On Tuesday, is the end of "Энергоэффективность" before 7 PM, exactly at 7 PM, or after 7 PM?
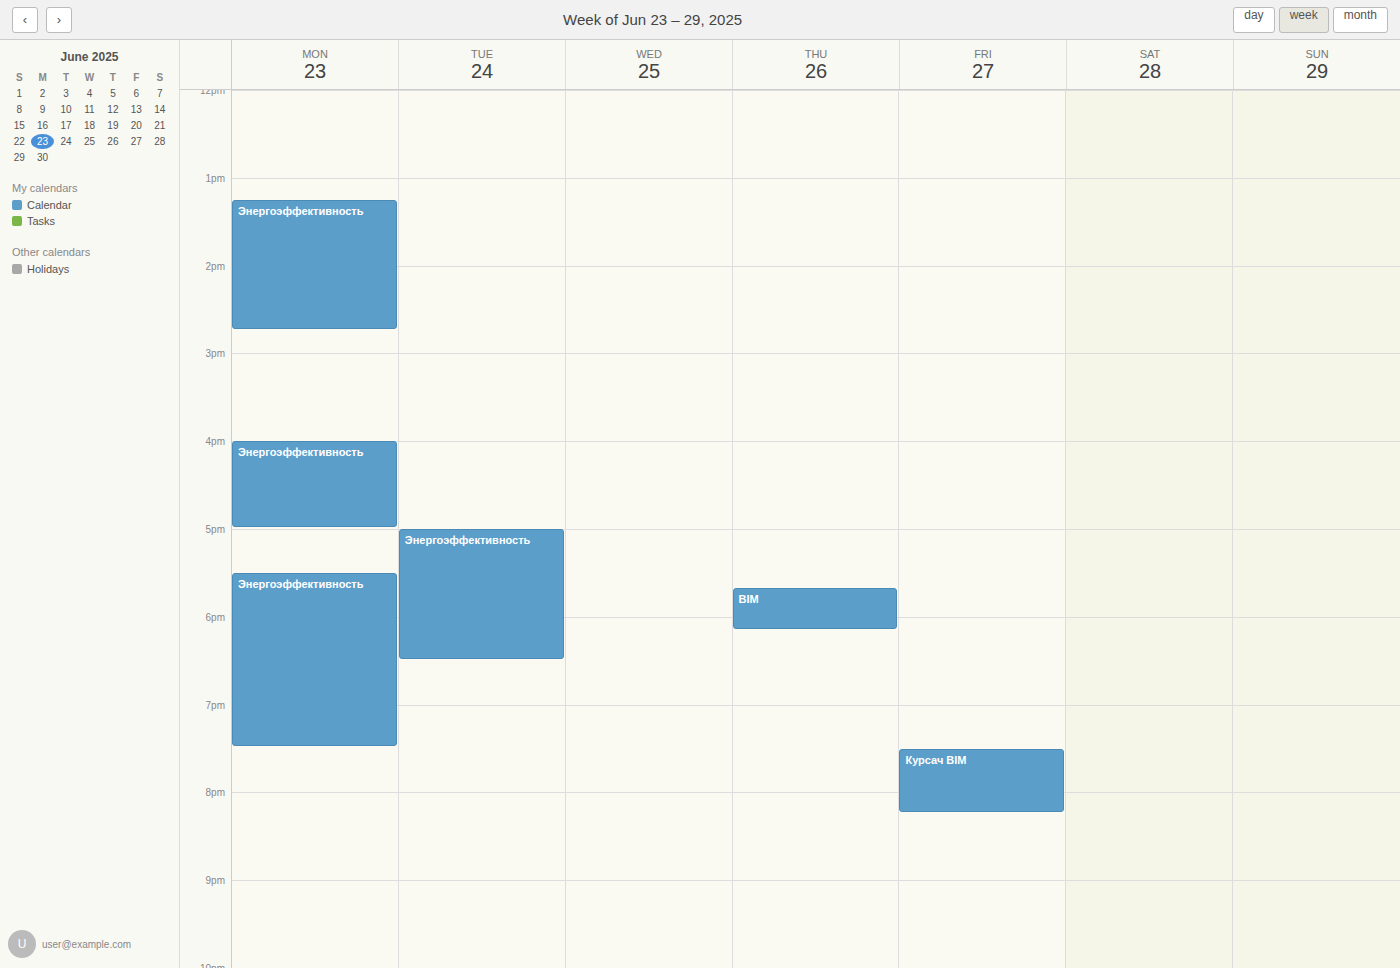
6:30 PM -- before 7 PM, 30 minutes above the 7 PM line.